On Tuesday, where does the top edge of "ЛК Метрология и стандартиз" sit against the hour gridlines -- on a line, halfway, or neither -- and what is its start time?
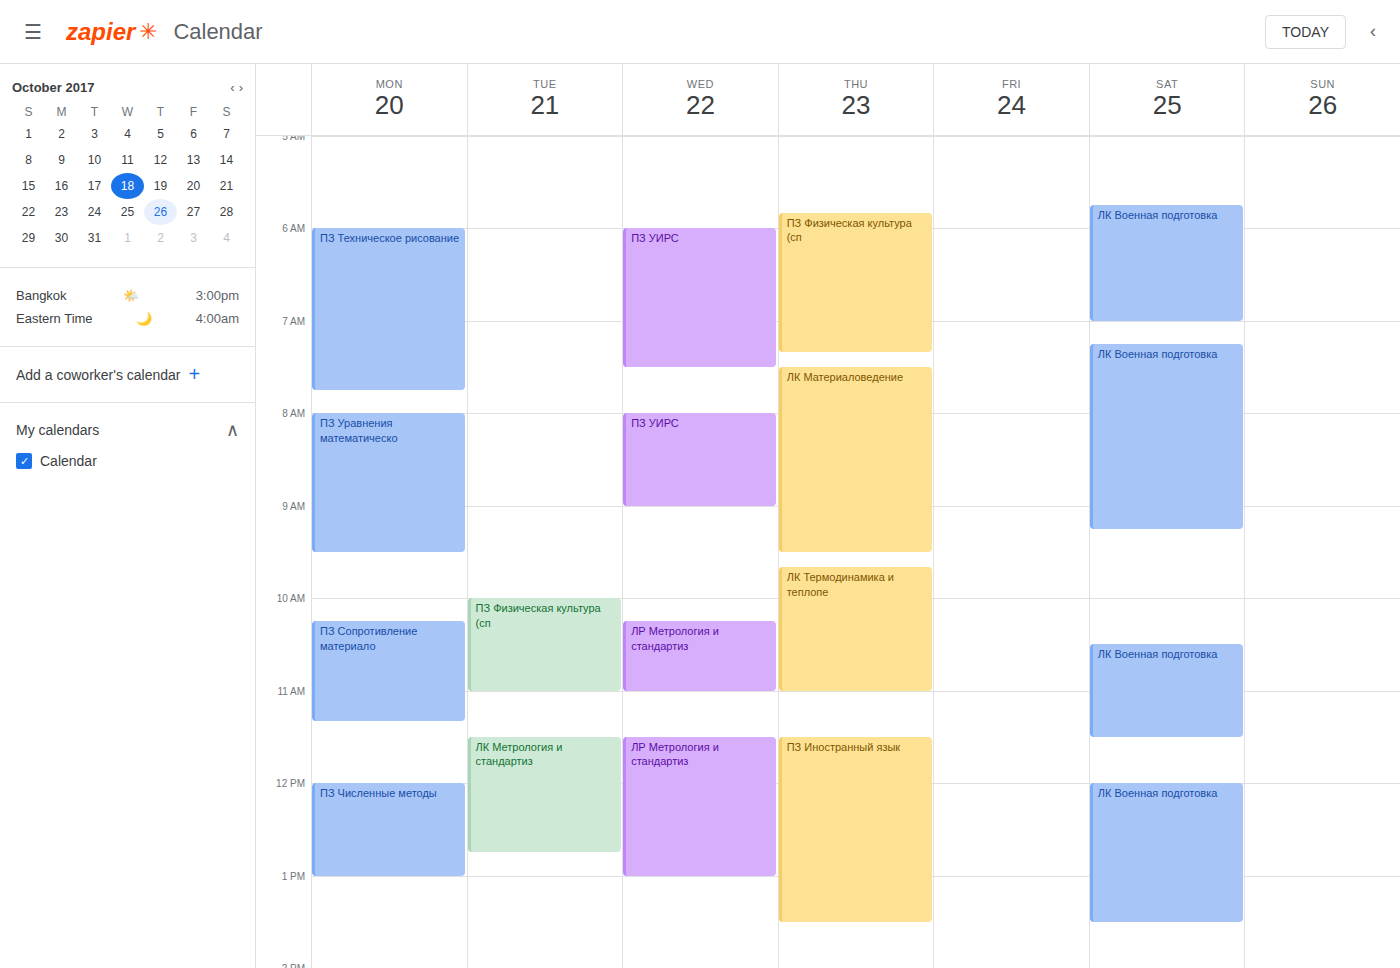
11:30 AM -- halfway between the 11 AM and 12 PM lines.